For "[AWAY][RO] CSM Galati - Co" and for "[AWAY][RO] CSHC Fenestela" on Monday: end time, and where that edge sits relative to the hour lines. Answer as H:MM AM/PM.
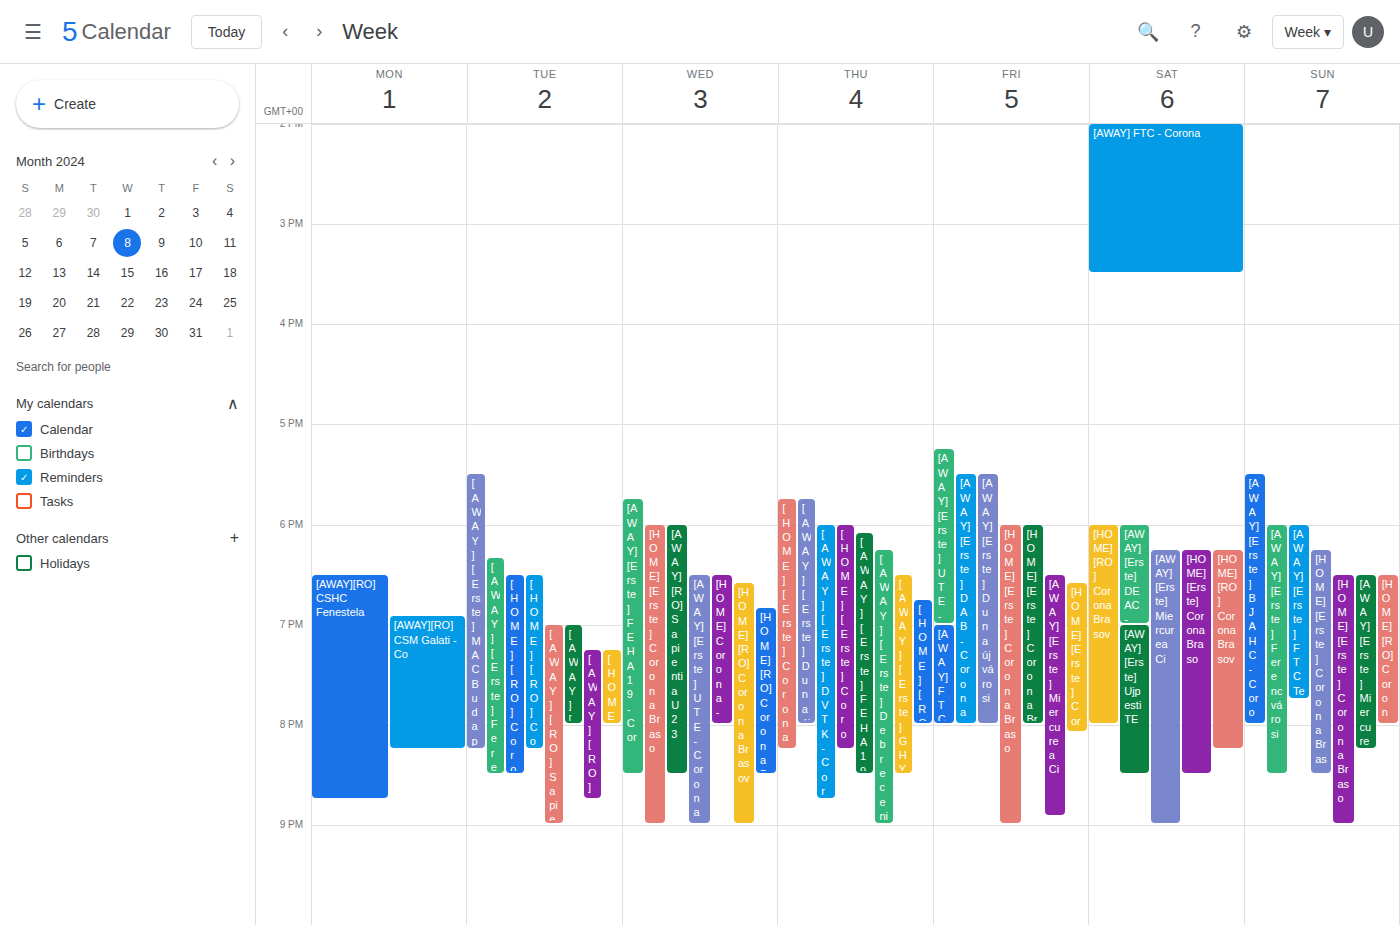
"[AWAY][RO] CSM Galati - Co": 8:15 PM, neither: a quarter of the way from the 8 PM line to the 9 PM line. "[AWAY][RO] CSHC Fenestela": 8:45 PM, neither: three quarters of the way from the 8 PM line to the 9 PM line.